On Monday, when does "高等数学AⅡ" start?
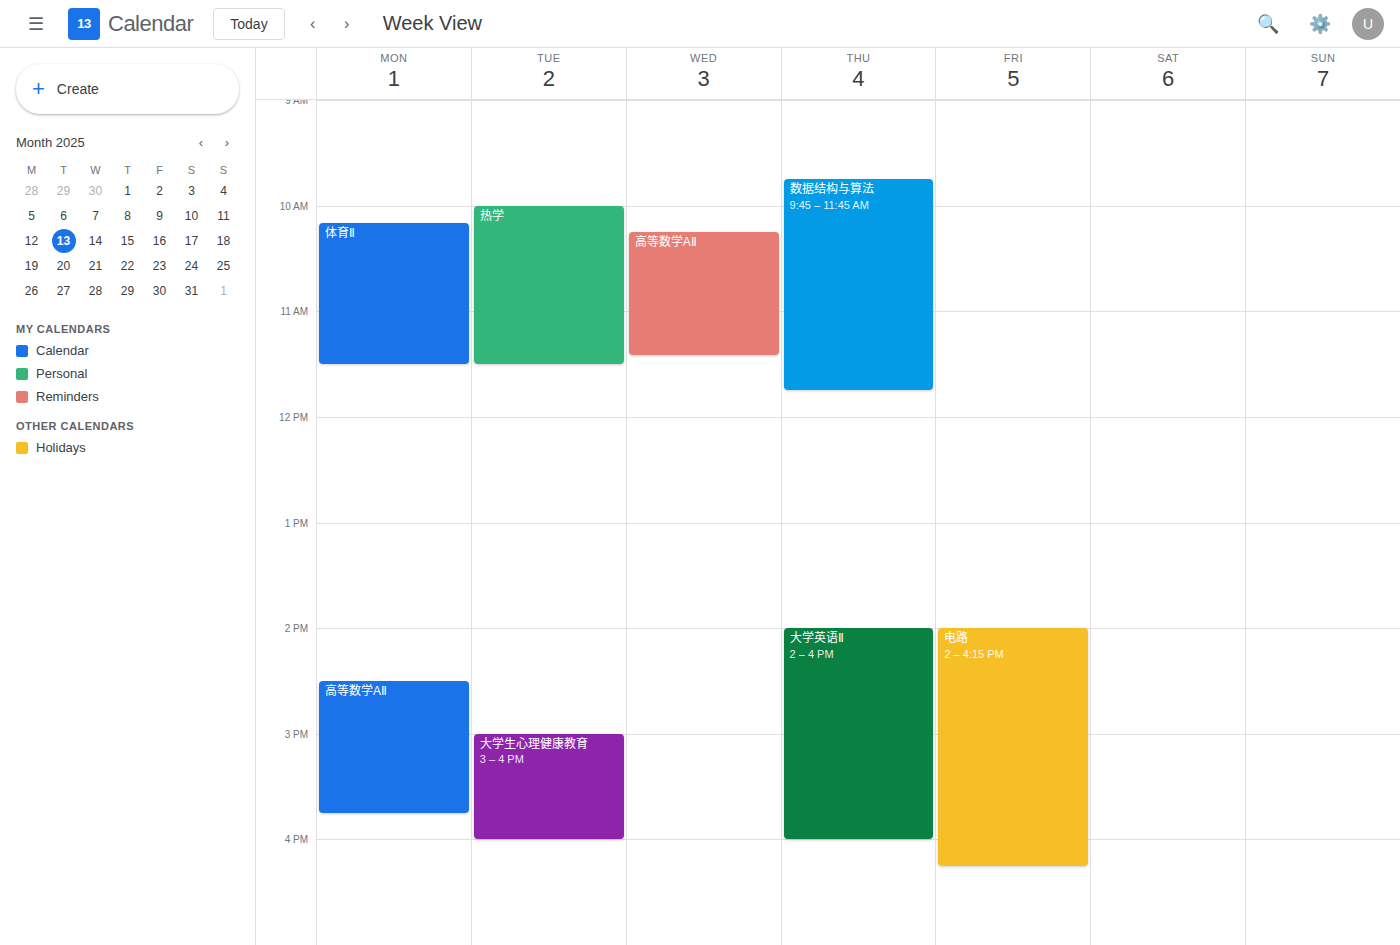
2:30 PM